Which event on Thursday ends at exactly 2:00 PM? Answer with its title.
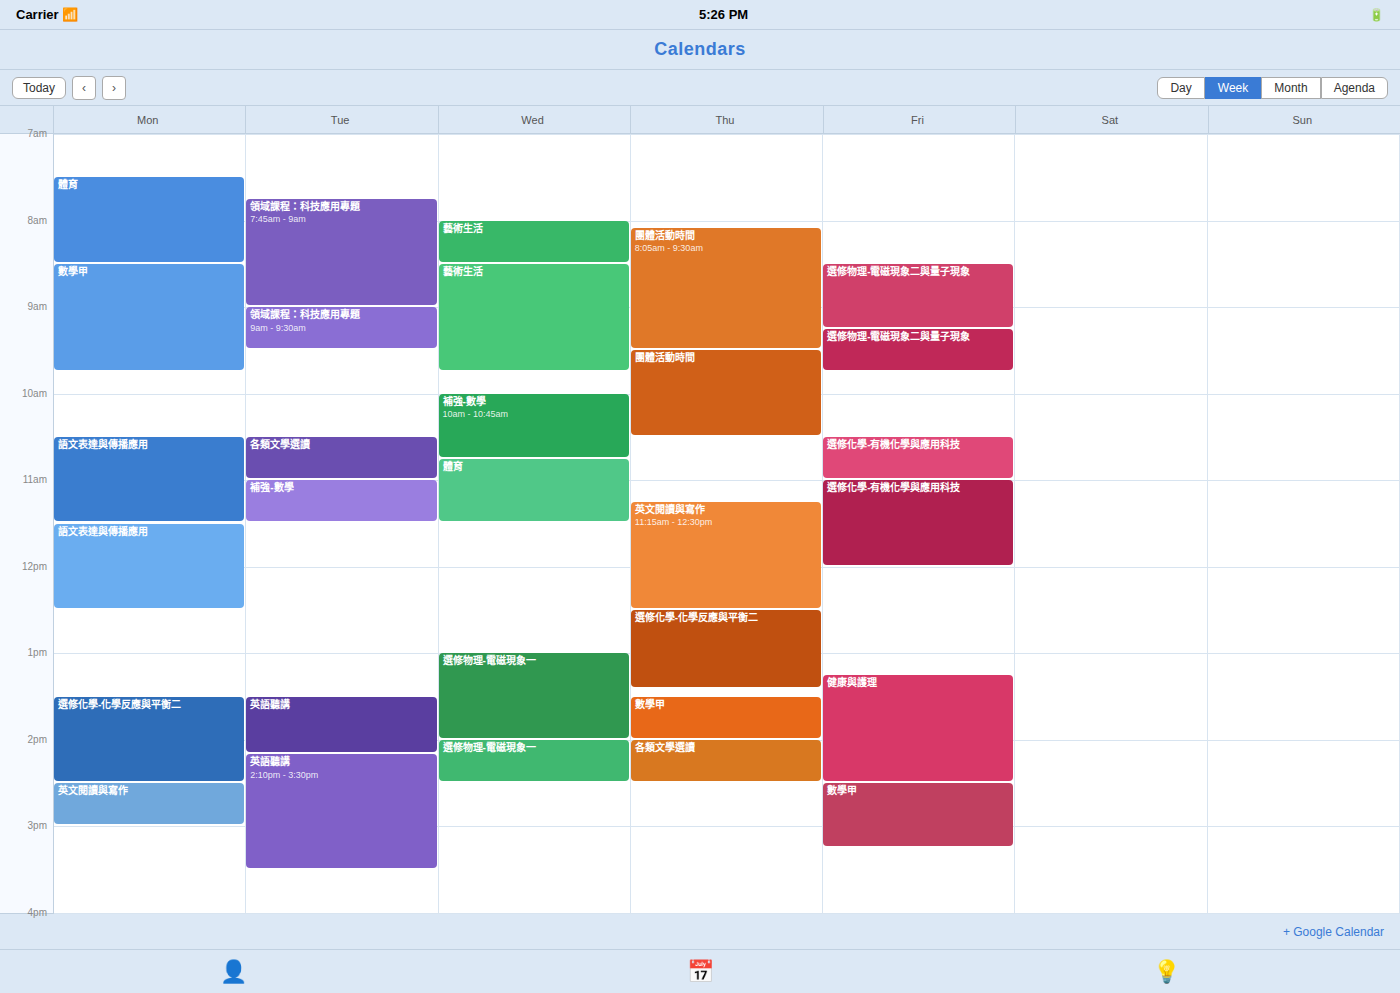
"數學甲"